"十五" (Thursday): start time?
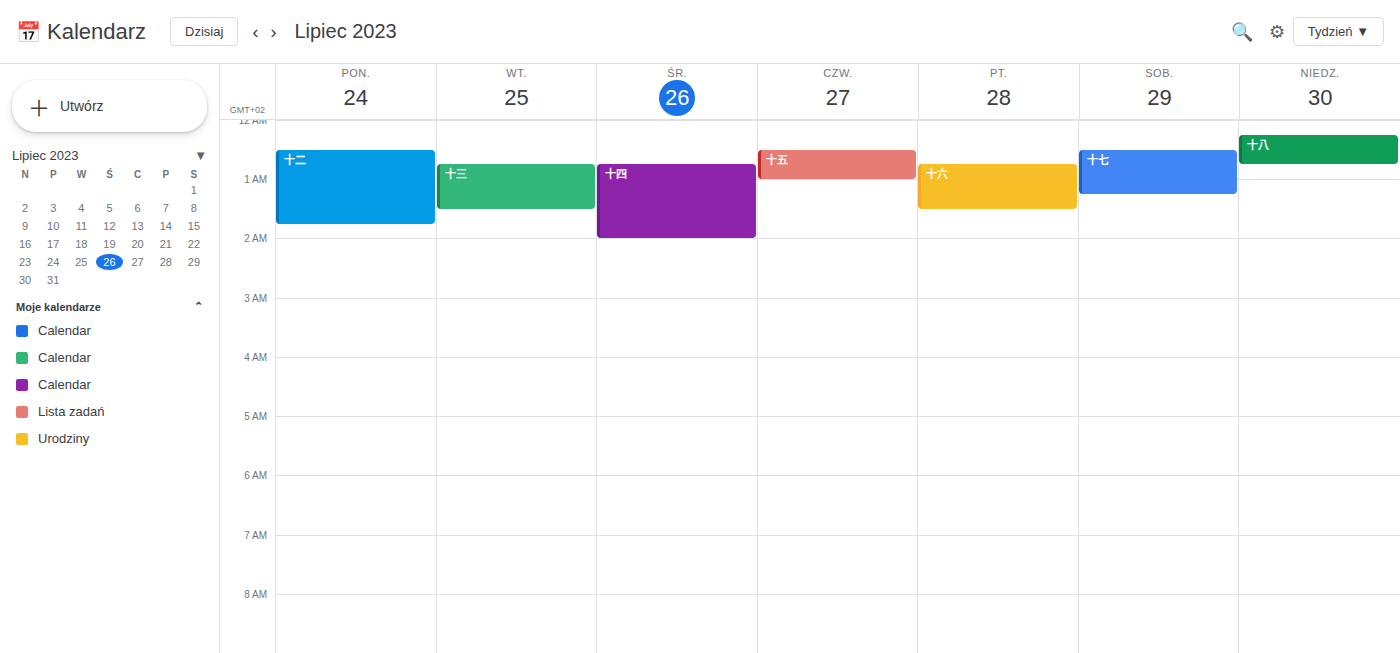
12:30 AM